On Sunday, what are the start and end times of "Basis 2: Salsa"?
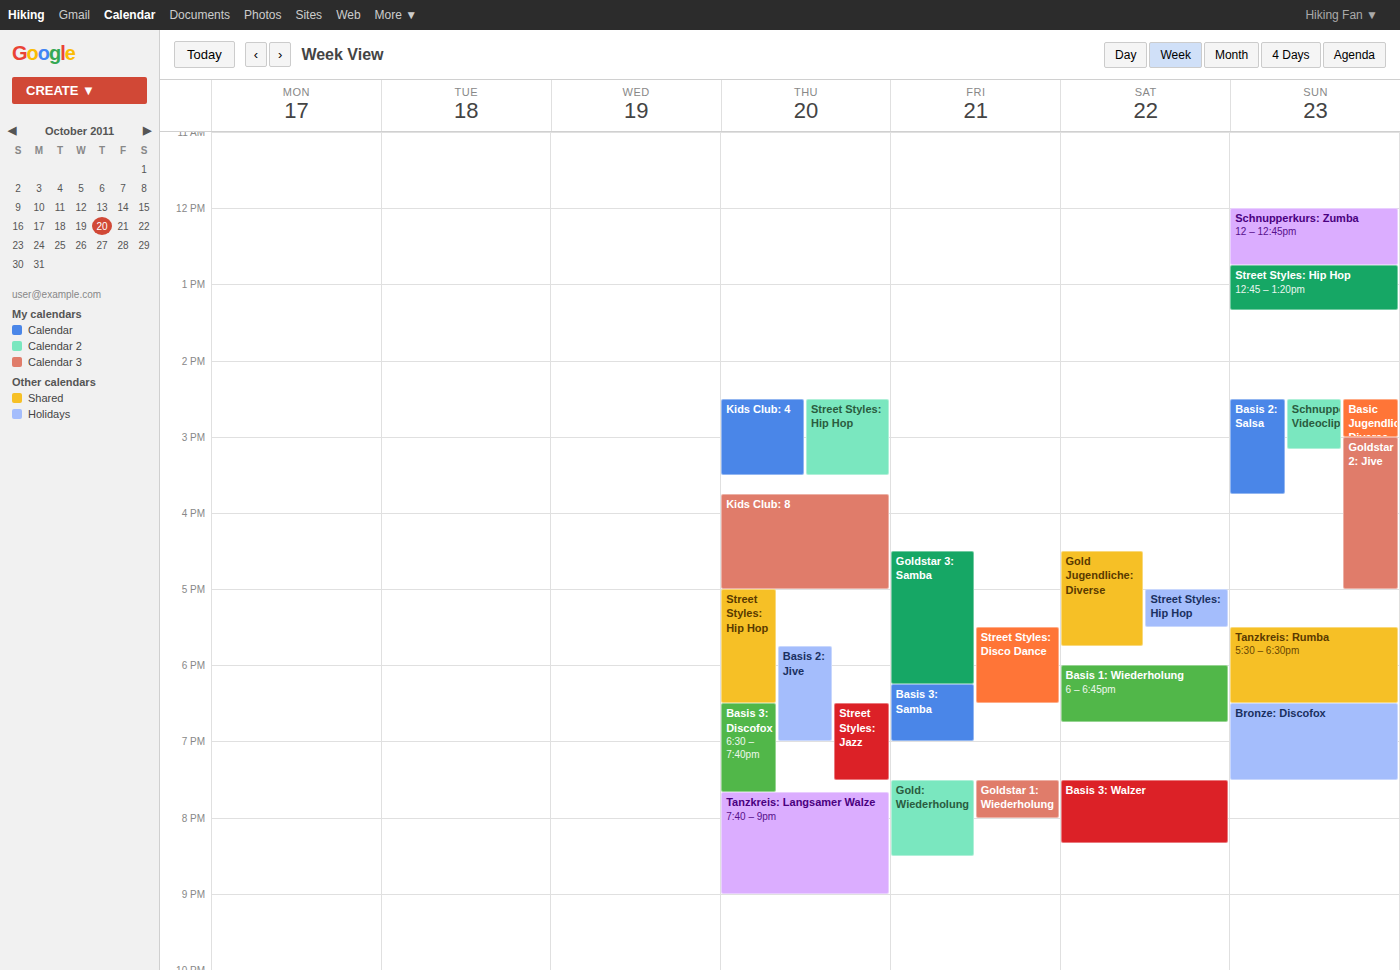
2:30 PM to 3:45 PM